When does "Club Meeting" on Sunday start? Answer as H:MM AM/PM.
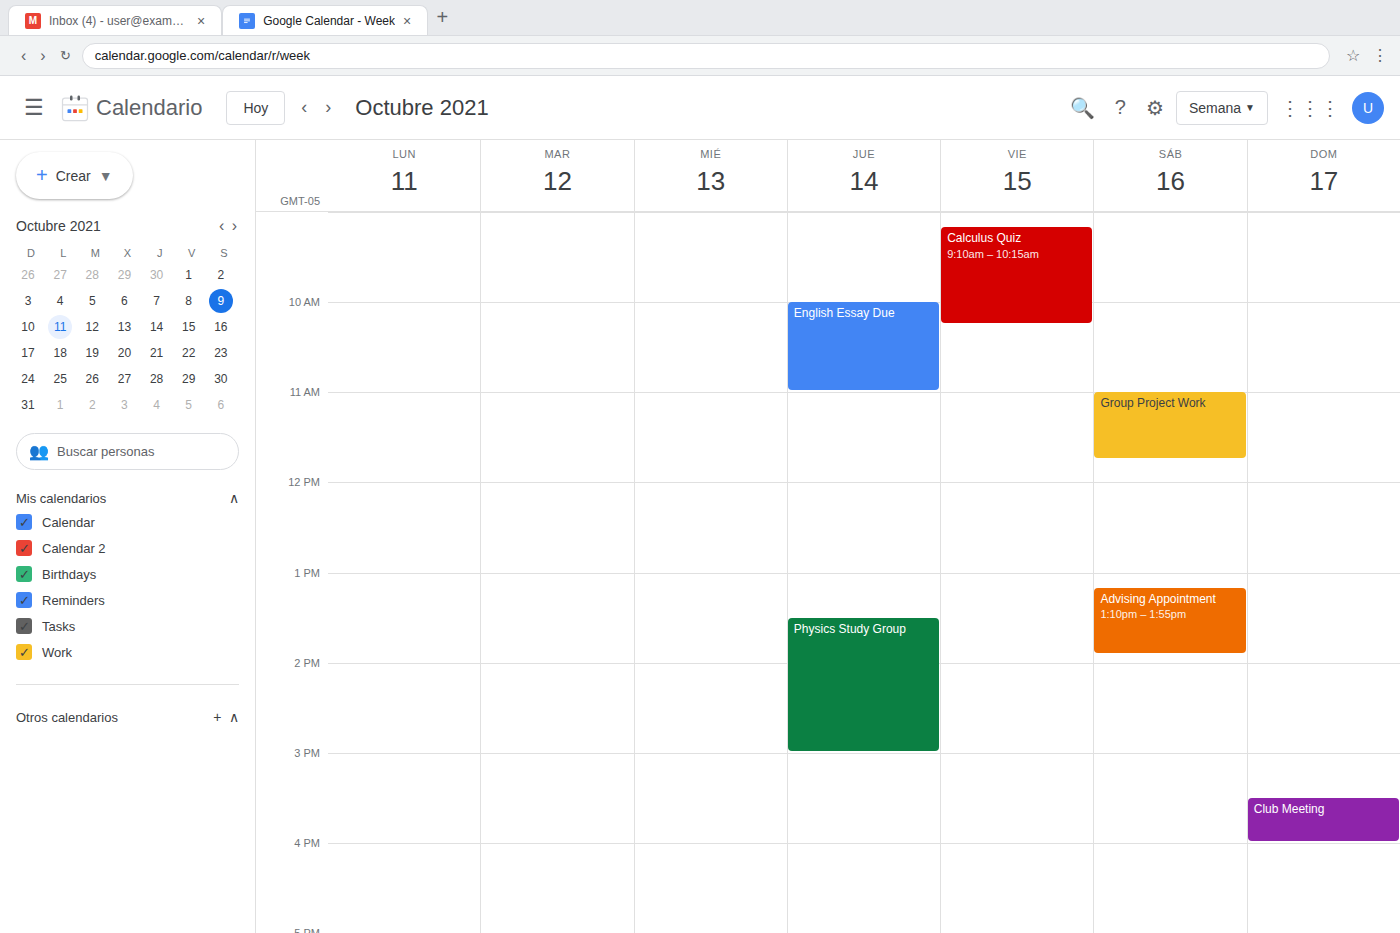
3:30 PM